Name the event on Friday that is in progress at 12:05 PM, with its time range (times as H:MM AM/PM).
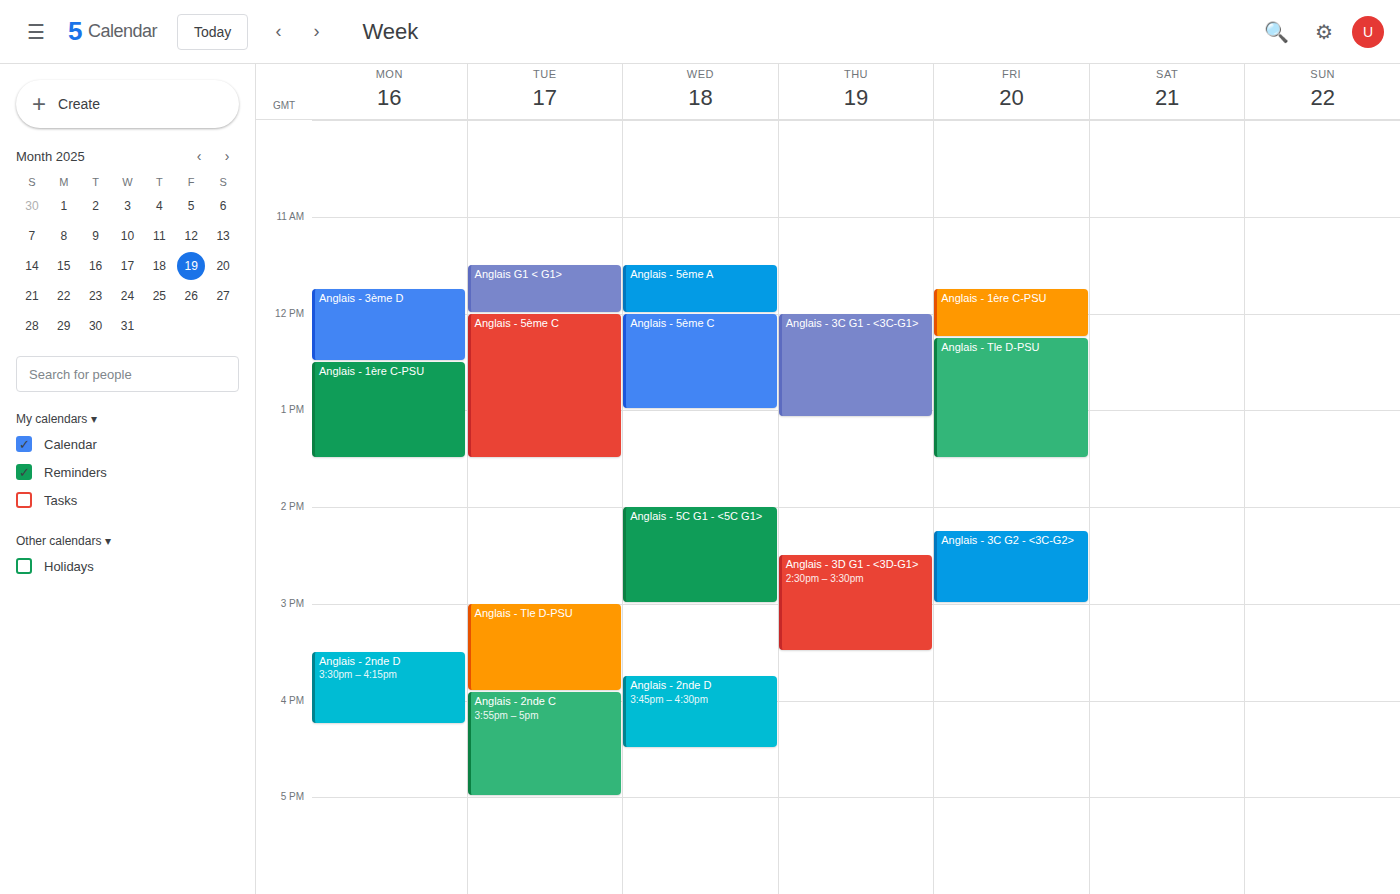
"Anglais - 1ère C-PSU", 11:45 AM to 12:15 PM